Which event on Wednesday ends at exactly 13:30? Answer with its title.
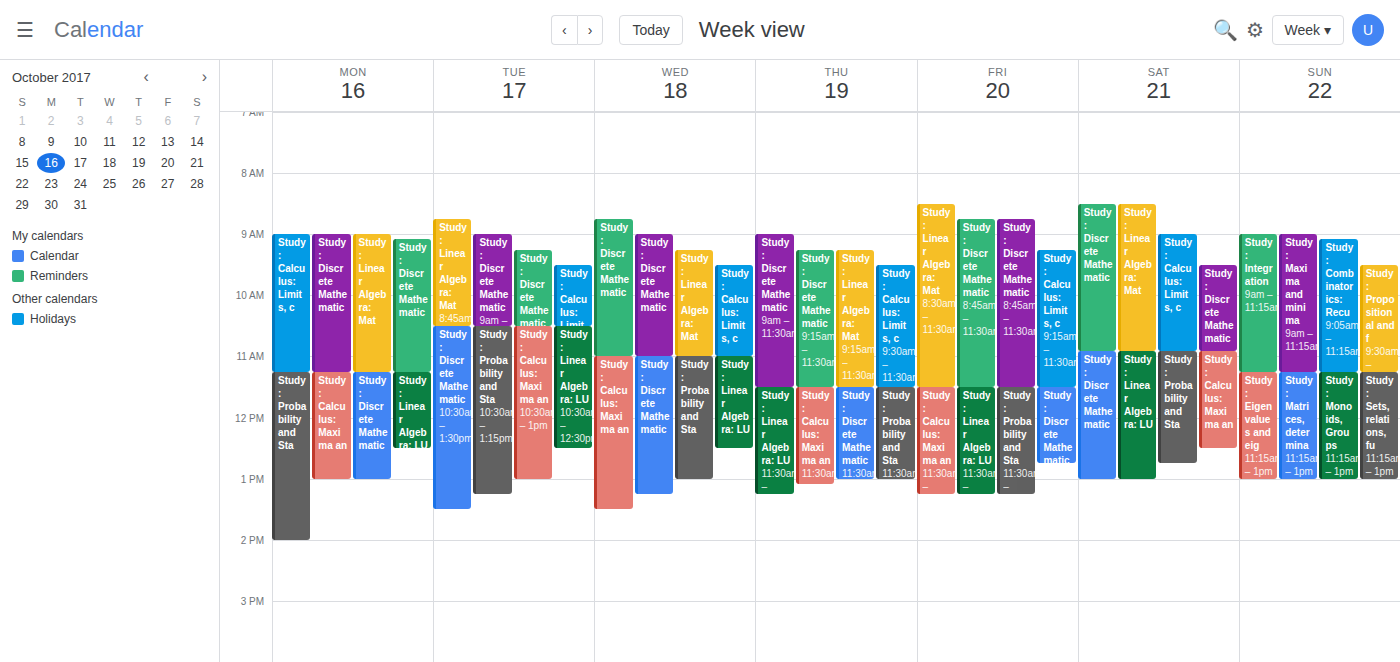
"Study: Calculus: Maxima an"